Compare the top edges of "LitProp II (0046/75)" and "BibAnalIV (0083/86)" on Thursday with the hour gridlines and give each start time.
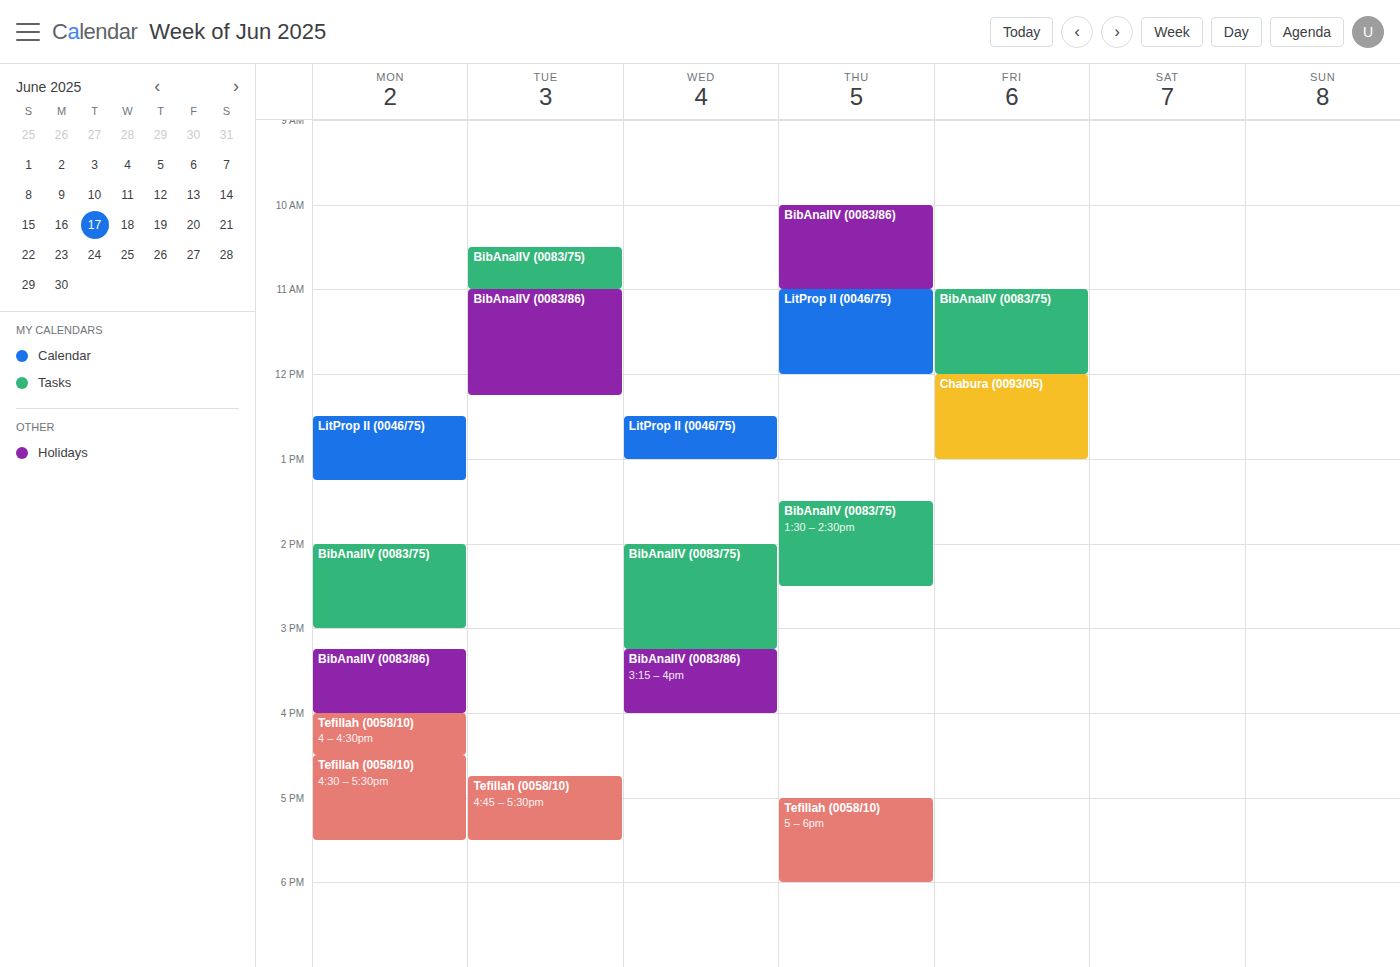
"LitProp II (0046/75)": 11:00 AM, exactly on the 11 AM line. "BibAnalIV (0083/86)": 10:00 AM, exactly on the 10 AM line.